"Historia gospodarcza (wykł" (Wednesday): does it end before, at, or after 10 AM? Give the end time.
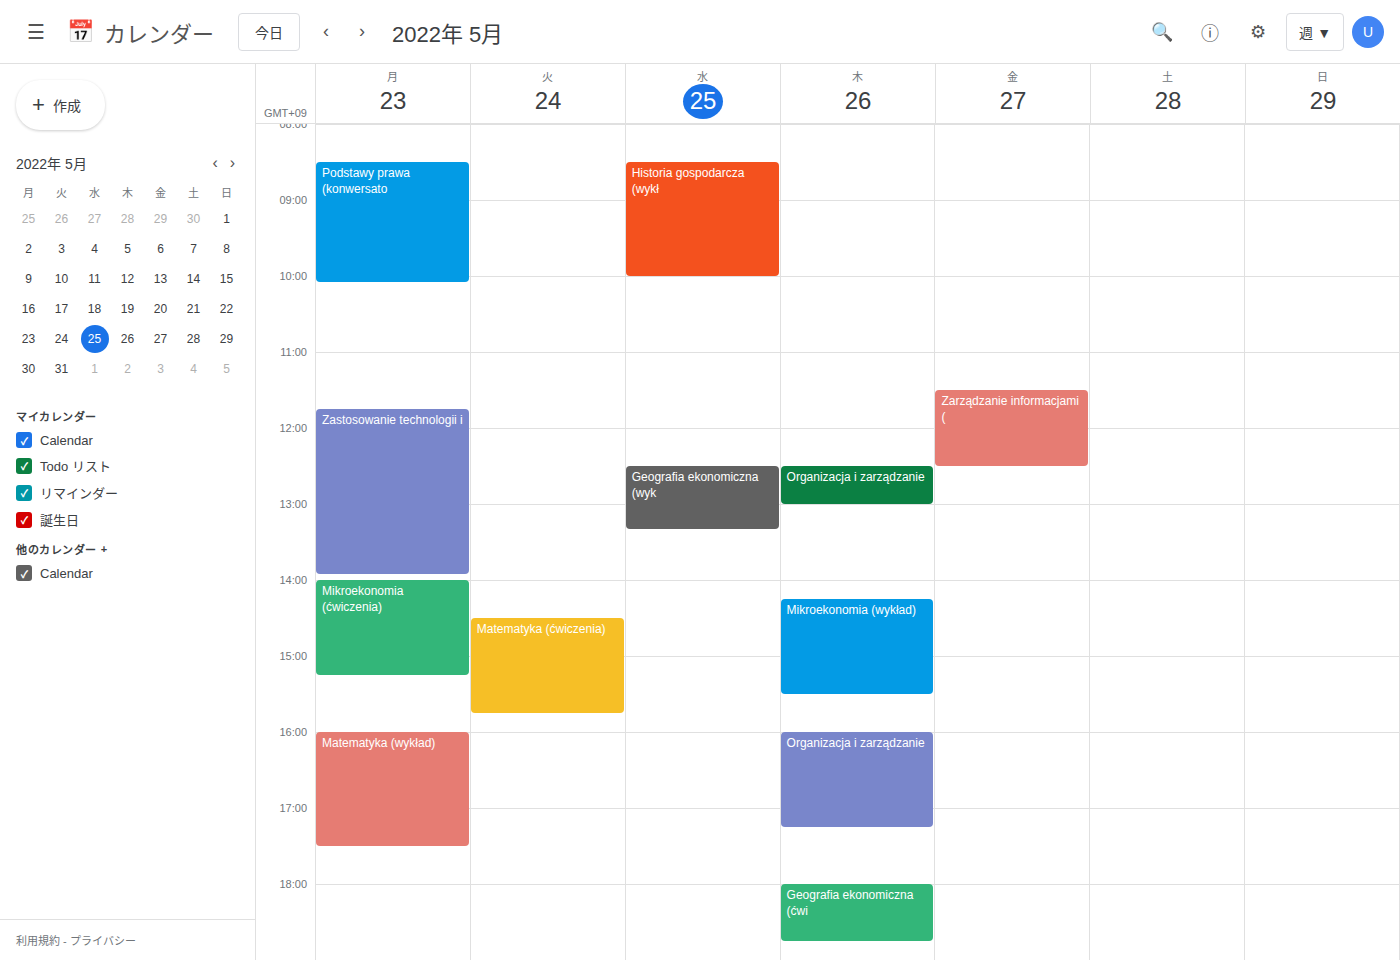
10:00 AM -- exactly at 10 AM, on the 10 AM line.